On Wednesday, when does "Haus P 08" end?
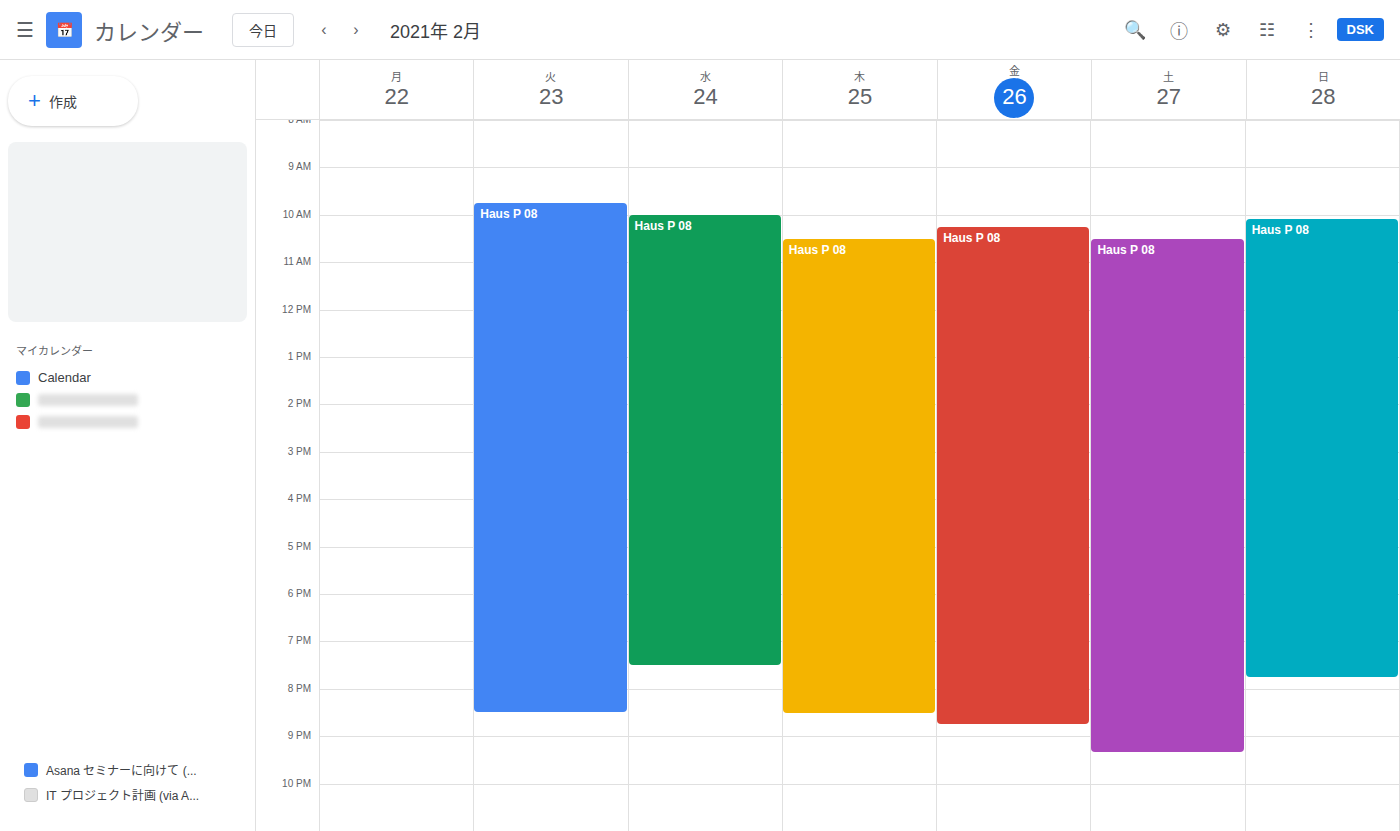
7:30 PM